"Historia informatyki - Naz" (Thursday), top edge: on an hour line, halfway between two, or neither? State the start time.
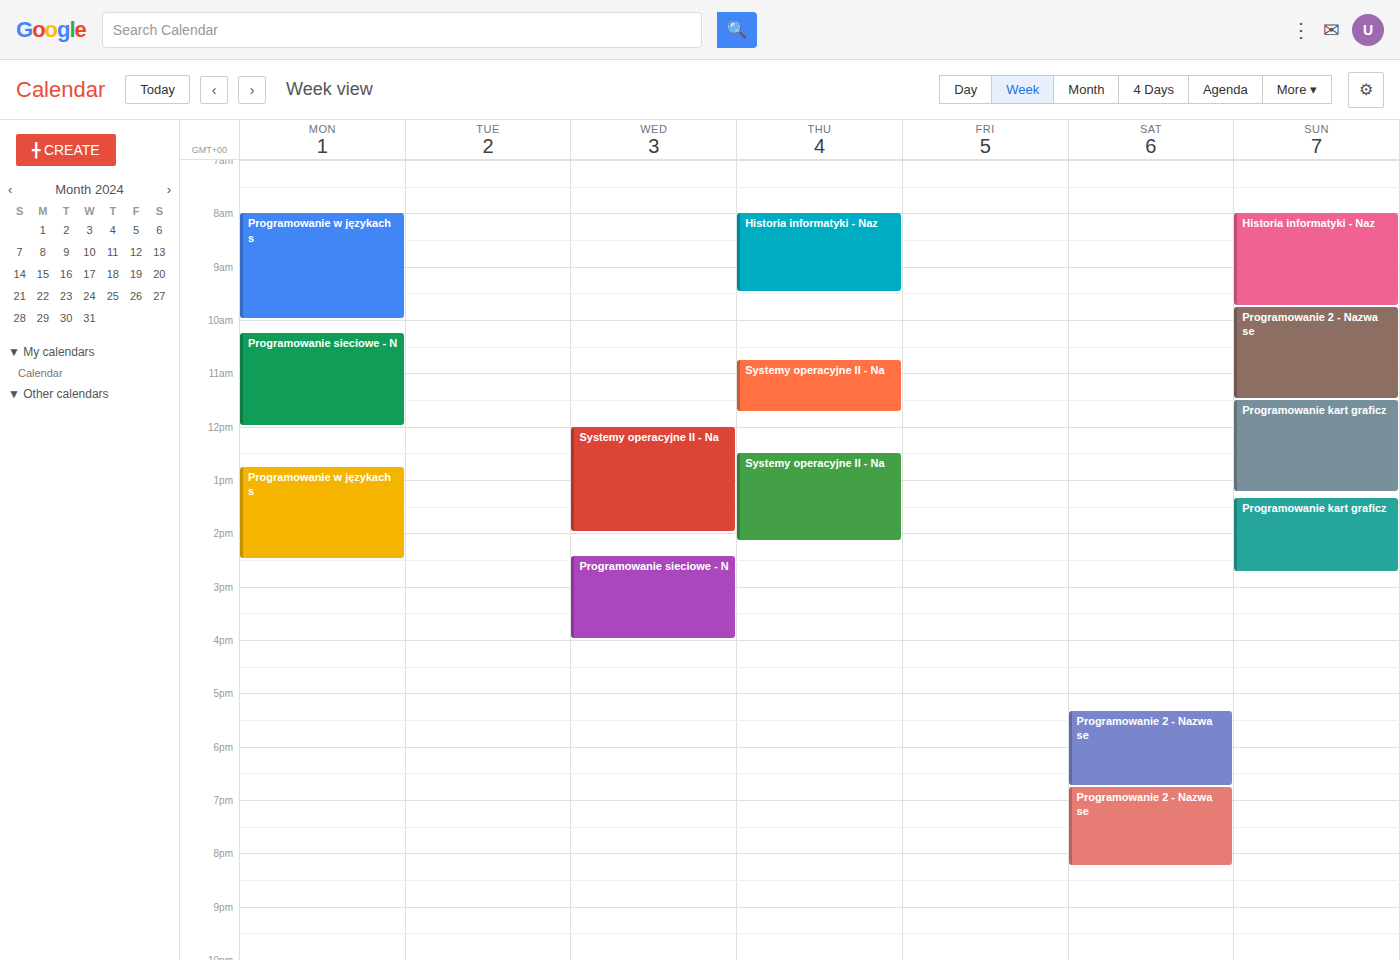
8:00 AM -- exactly on the 8 AM line.